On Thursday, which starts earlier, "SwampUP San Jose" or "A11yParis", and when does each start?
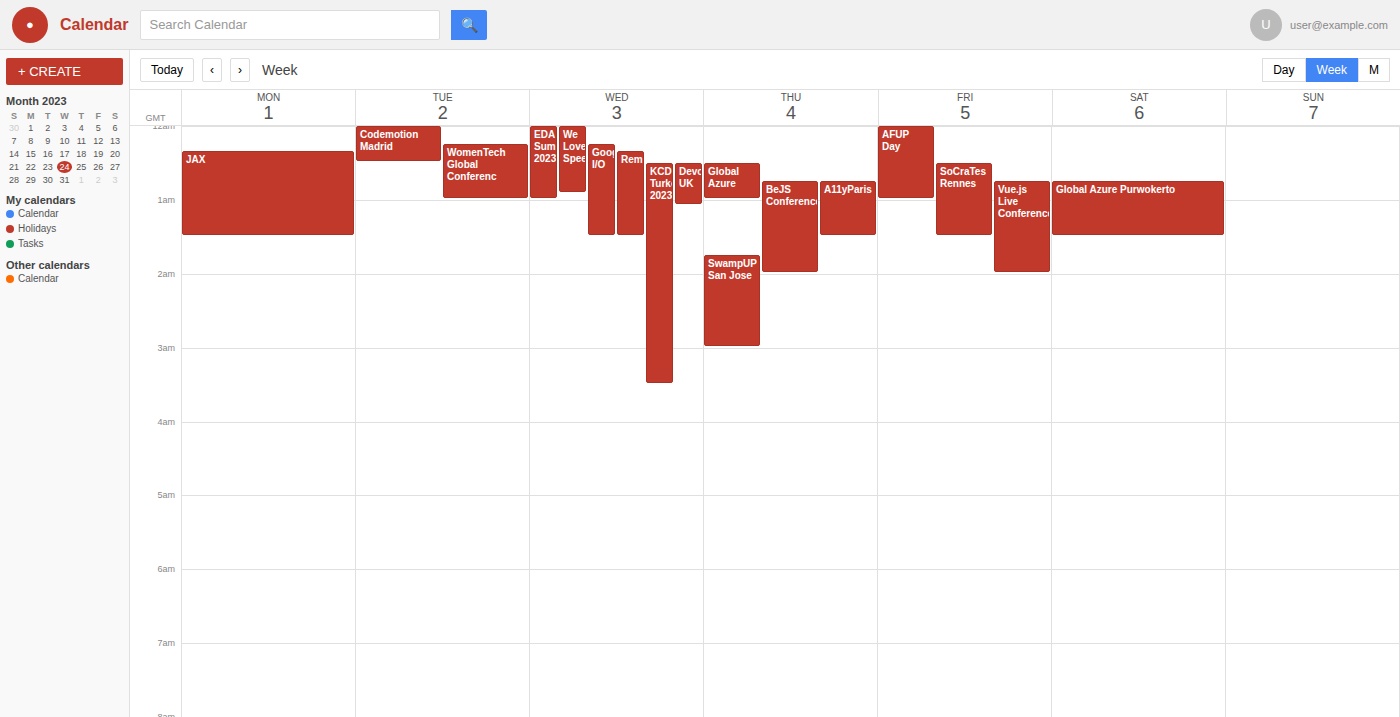
"A11yParis" 12:45 AM; "SwampUP San Jose" 1:45 AM.